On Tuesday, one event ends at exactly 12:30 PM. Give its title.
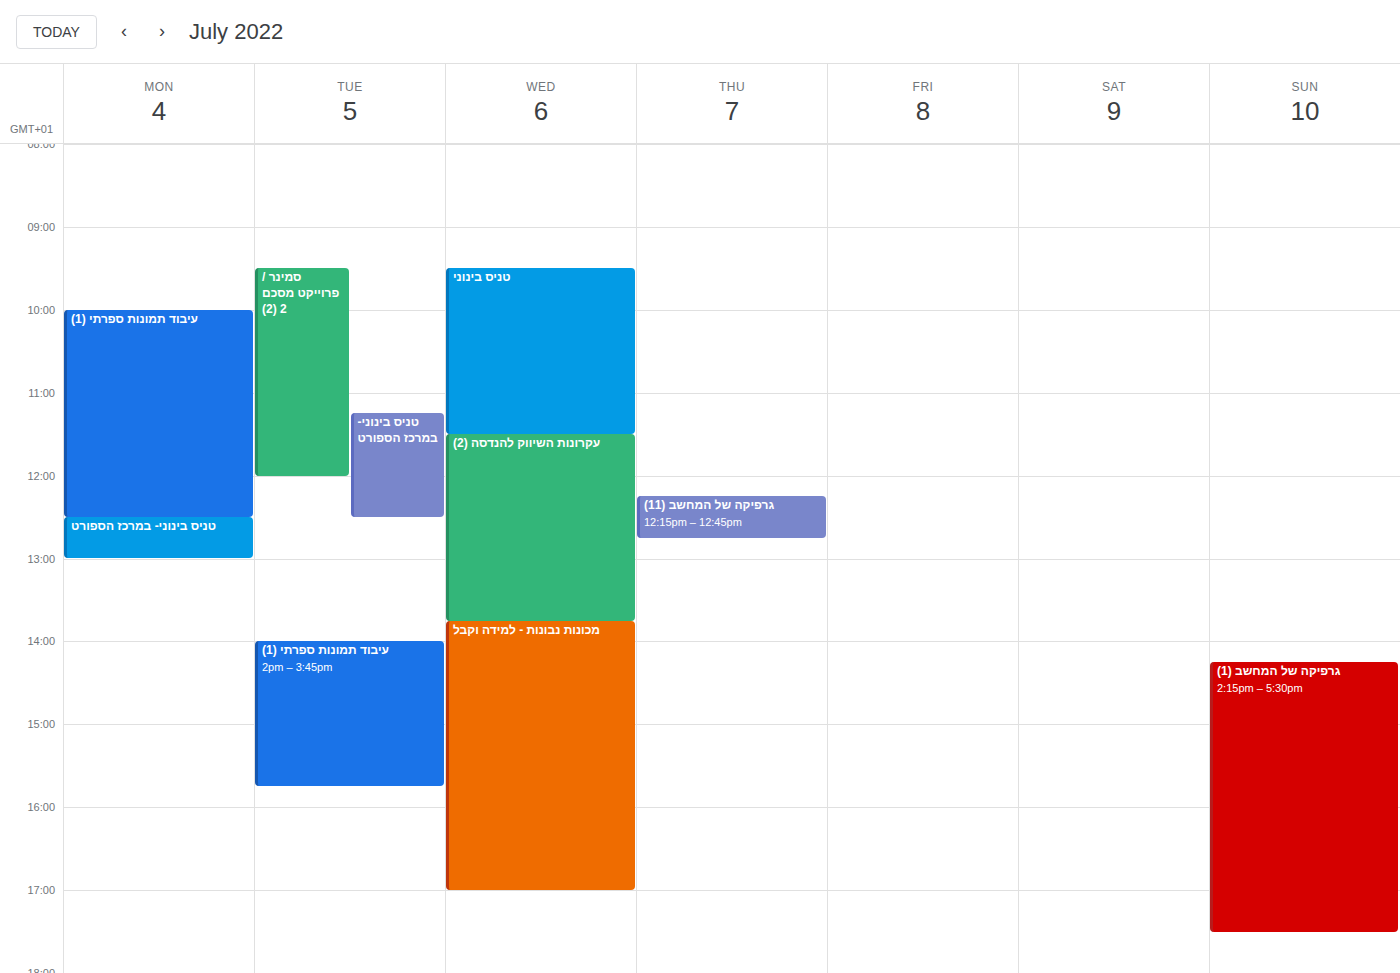
"טניס בינוני- במרכז הספורט"